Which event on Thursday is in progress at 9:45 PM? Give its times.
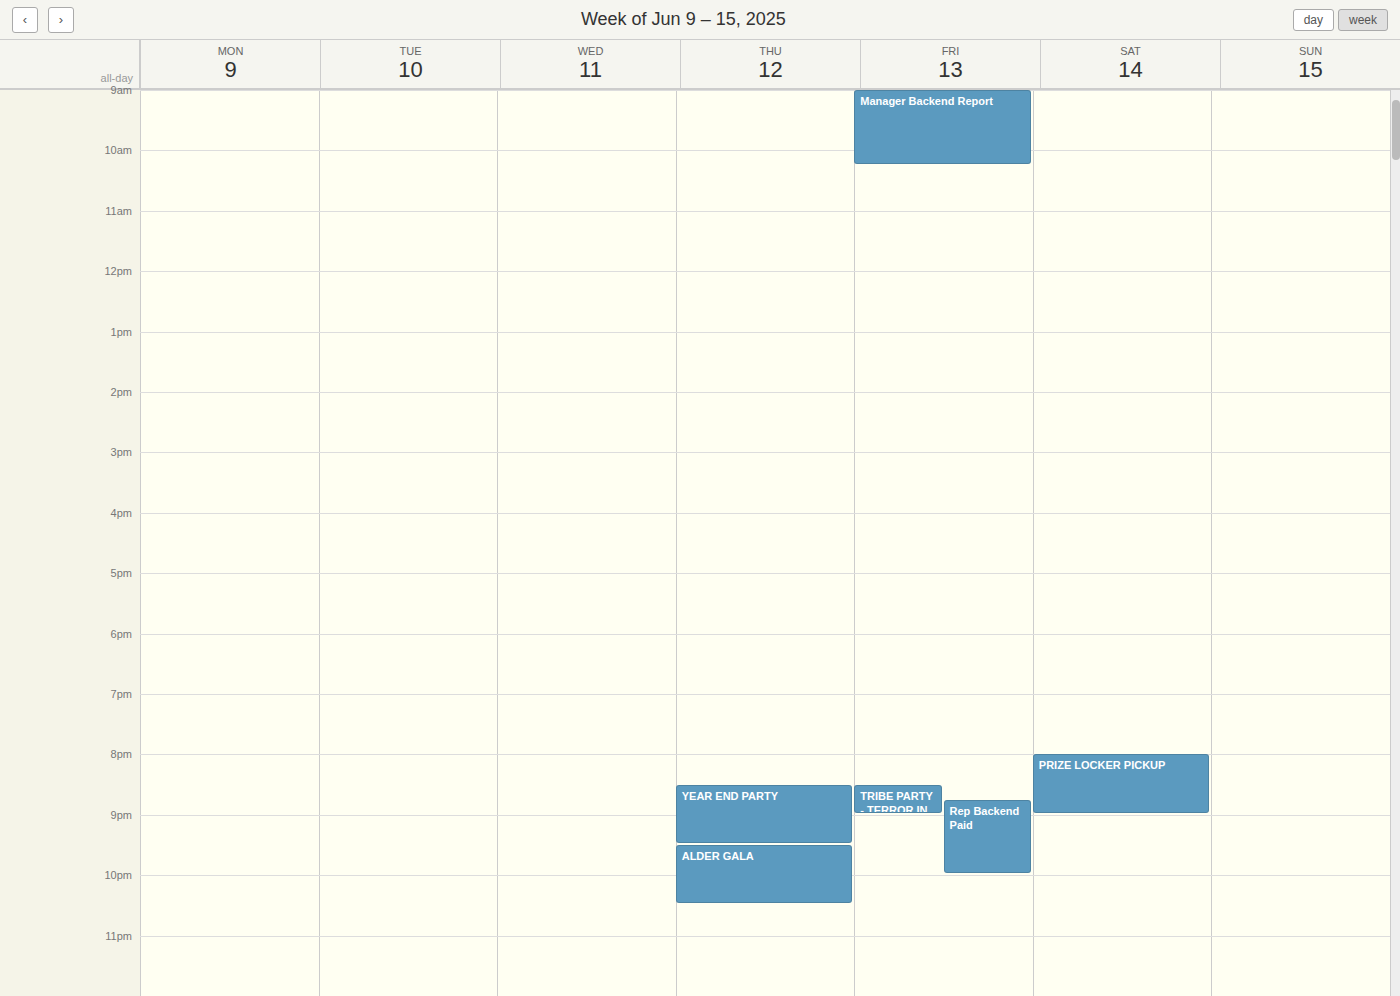
"ALDER GALA", 9:30 PM to 10:30 PM